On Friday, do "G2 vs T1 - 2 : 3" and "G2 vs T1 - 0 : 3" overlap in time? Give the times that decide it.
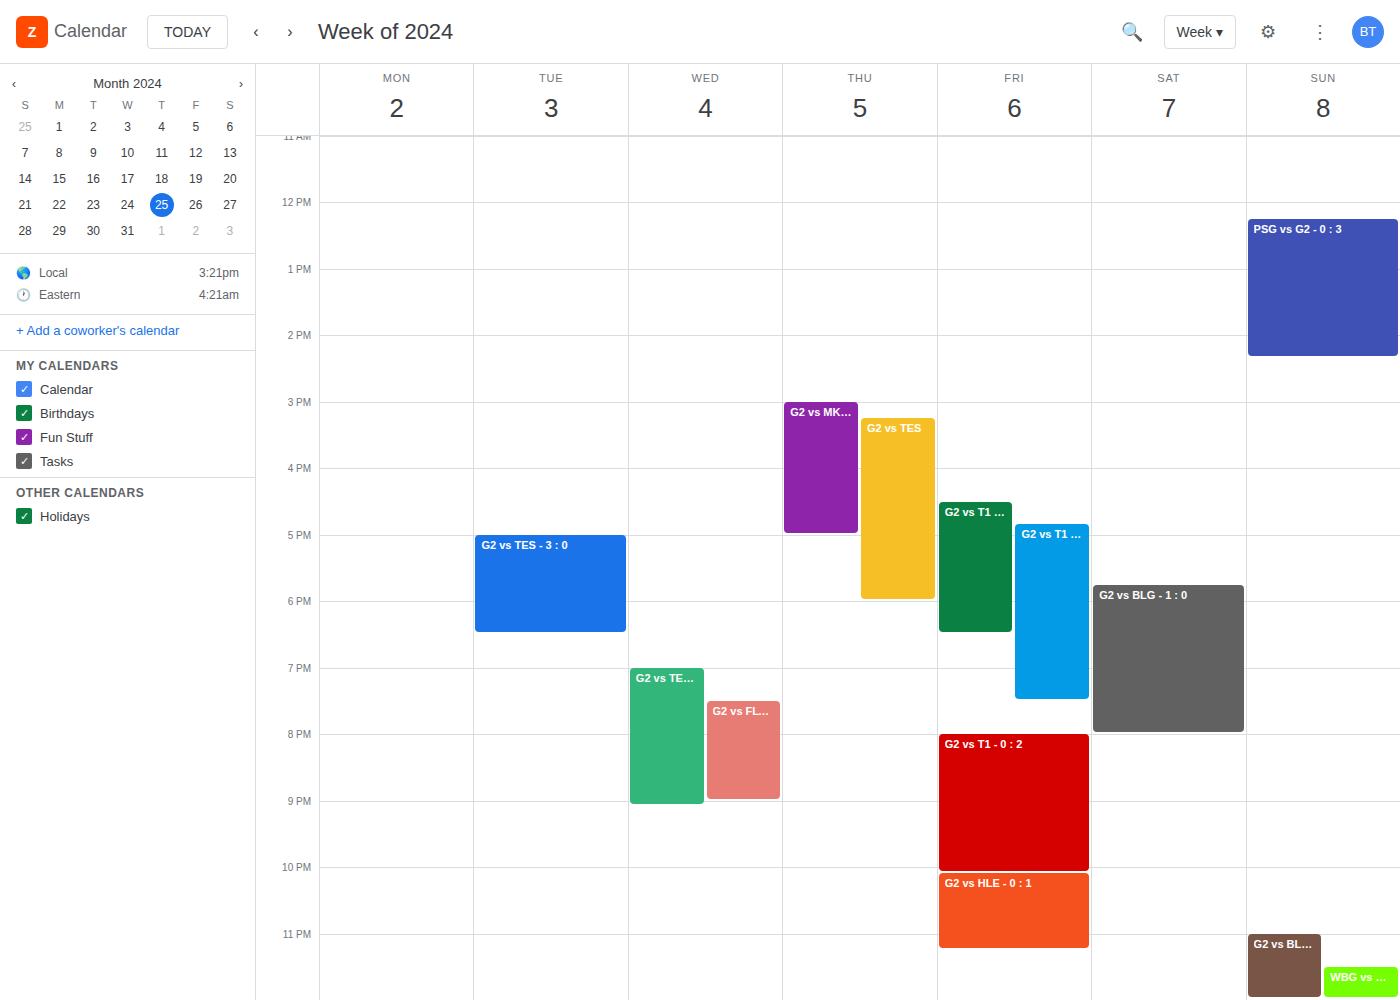
"G2 vs T1 - 0 : 3" starts at 4:50 PM, before "G2 vs T1 - 2 : 3" ends at 6:30 PM -- they overlap.